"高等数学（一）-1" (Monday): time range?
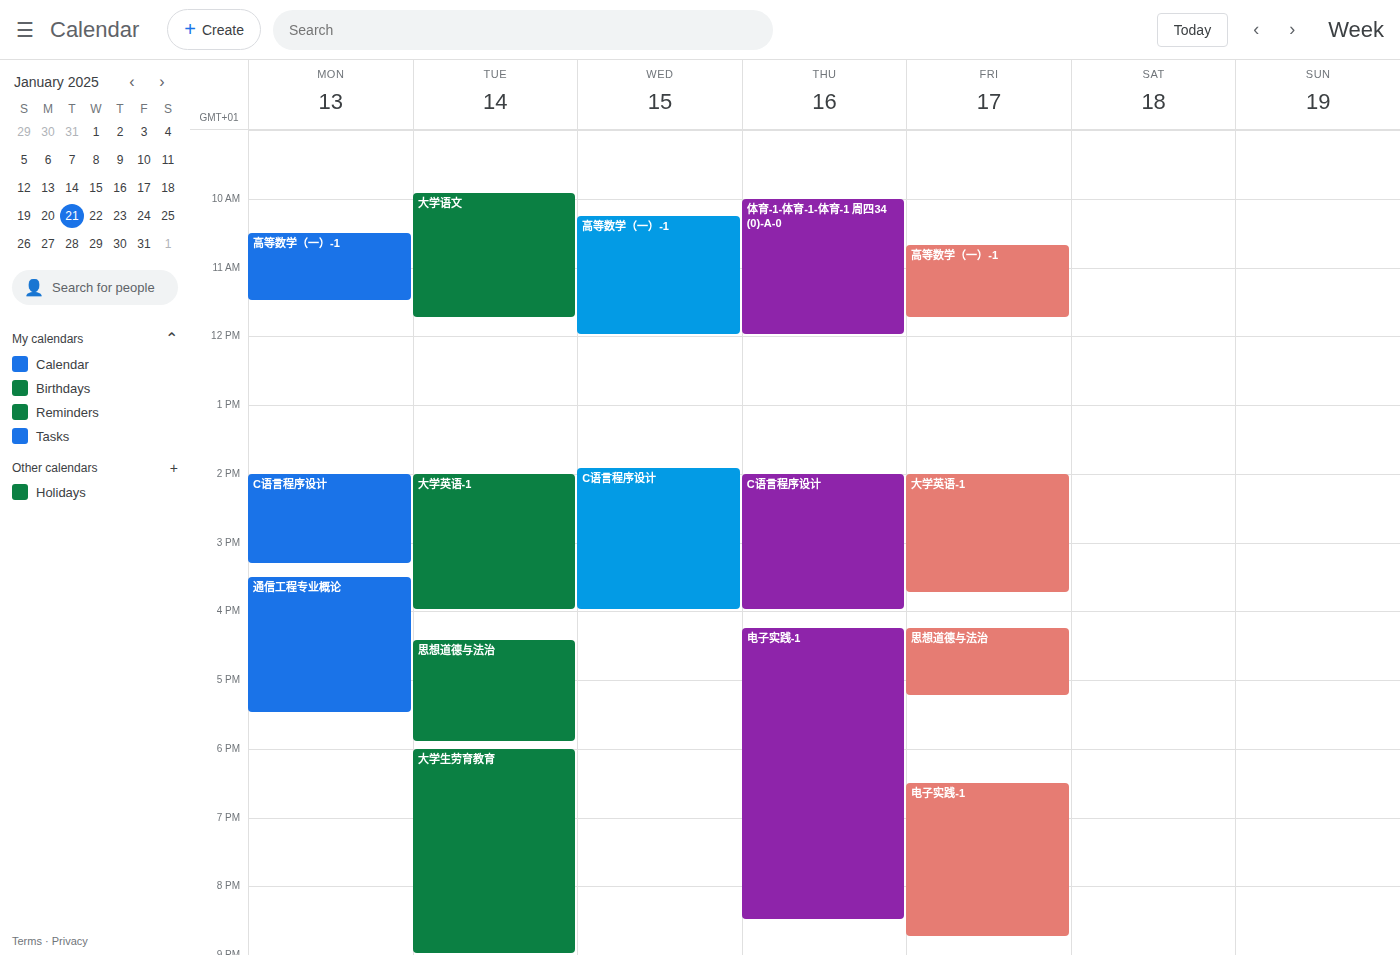
10:30 AM to 11:30 AM